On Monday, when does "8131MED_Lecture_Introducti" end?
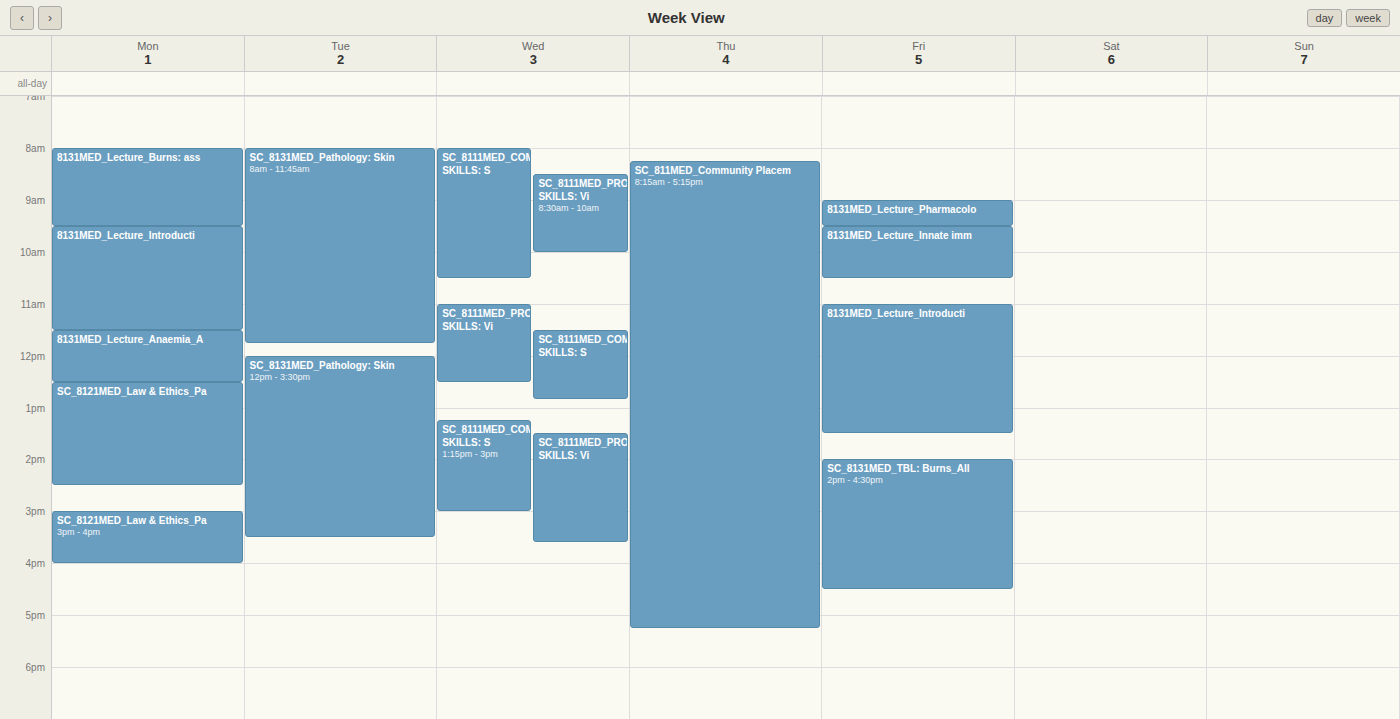
11:30 AM